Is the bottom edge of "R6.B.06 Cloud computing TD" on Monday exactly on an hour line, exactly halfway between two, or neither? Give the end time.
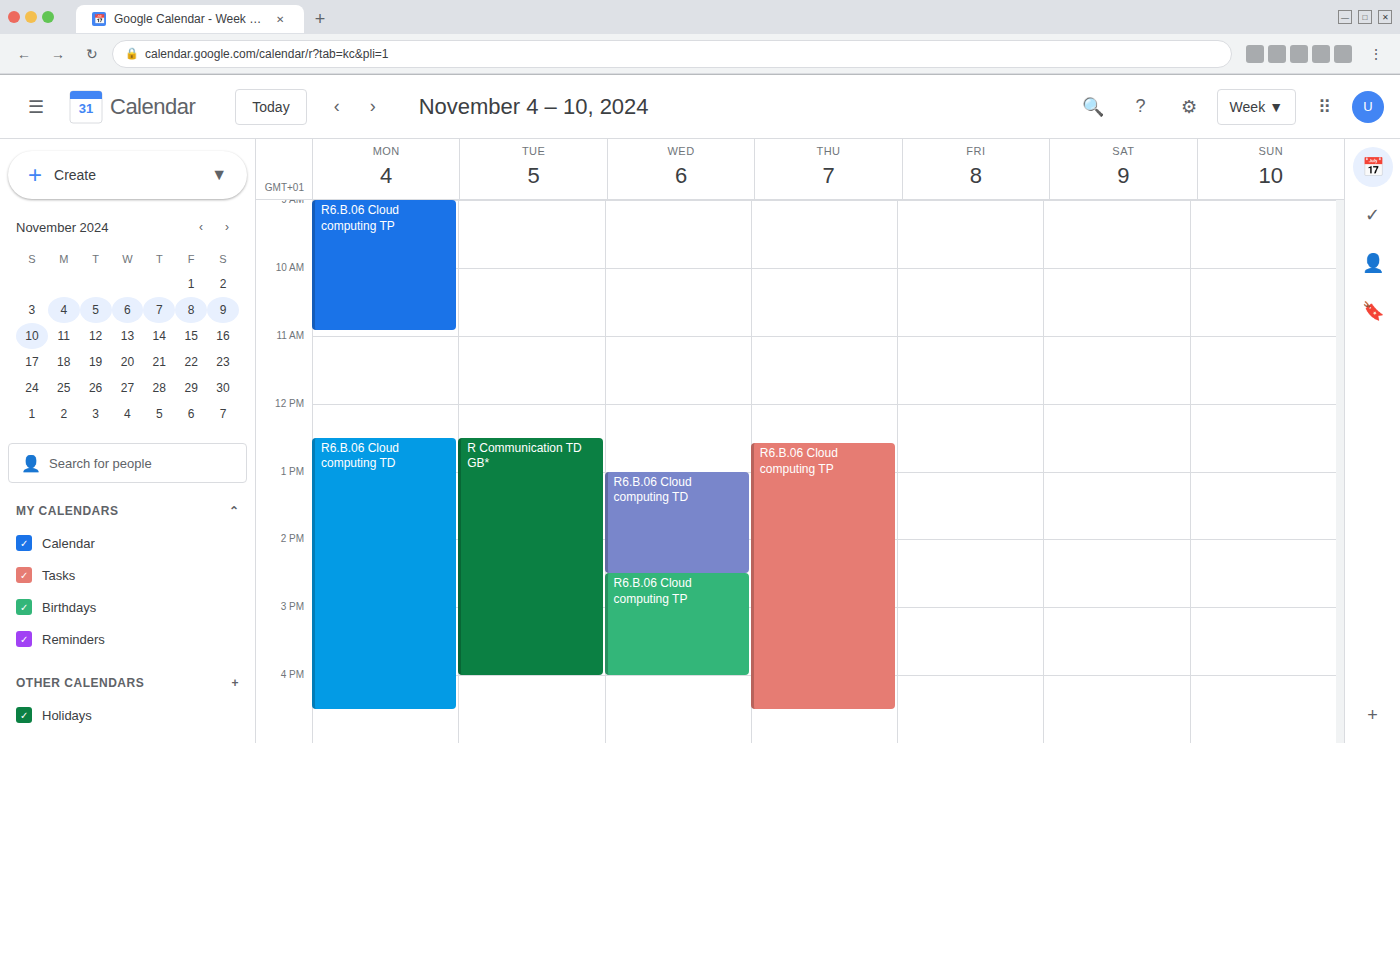
4:30 PM -- halfway between the 4 PM and 5 PM lines.